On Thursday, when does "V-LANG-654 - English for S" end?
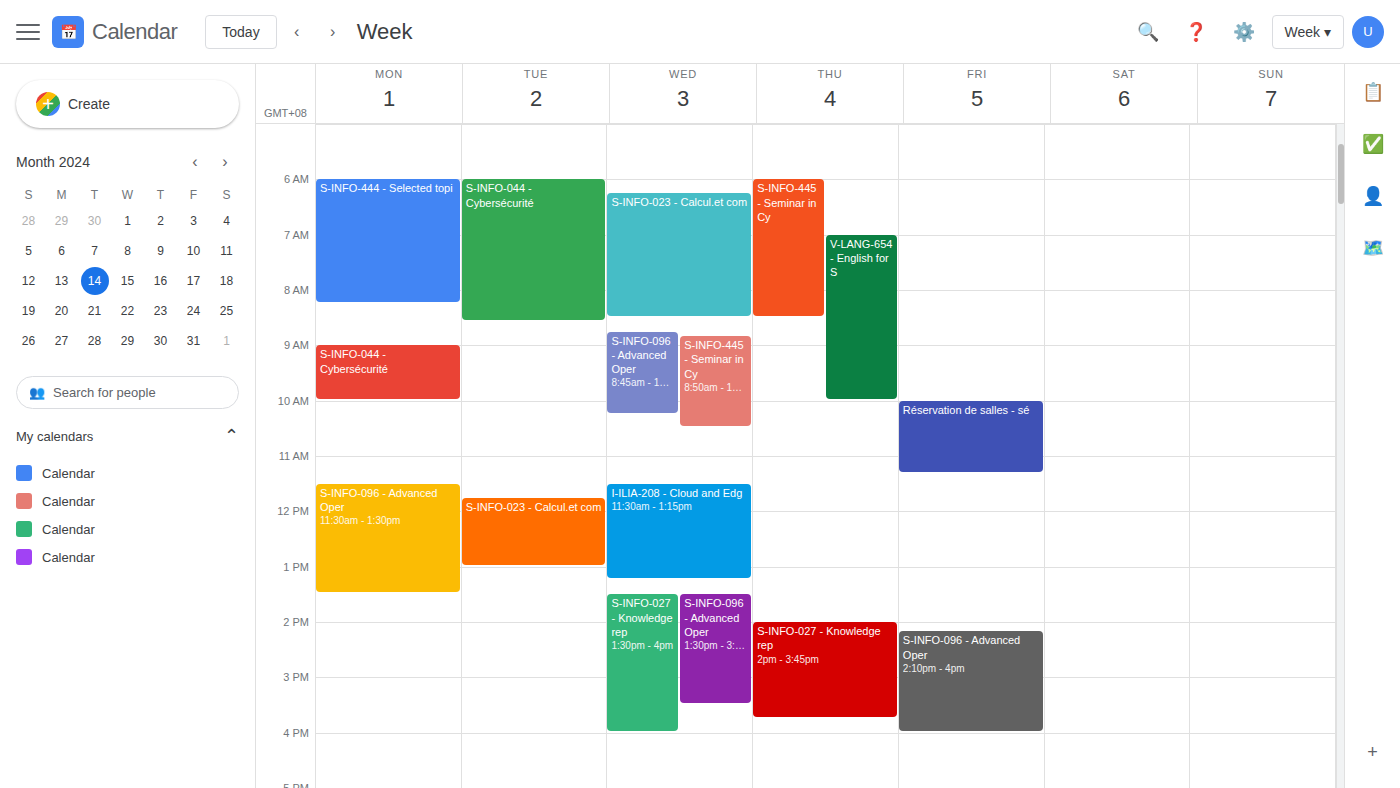
10:00 AM